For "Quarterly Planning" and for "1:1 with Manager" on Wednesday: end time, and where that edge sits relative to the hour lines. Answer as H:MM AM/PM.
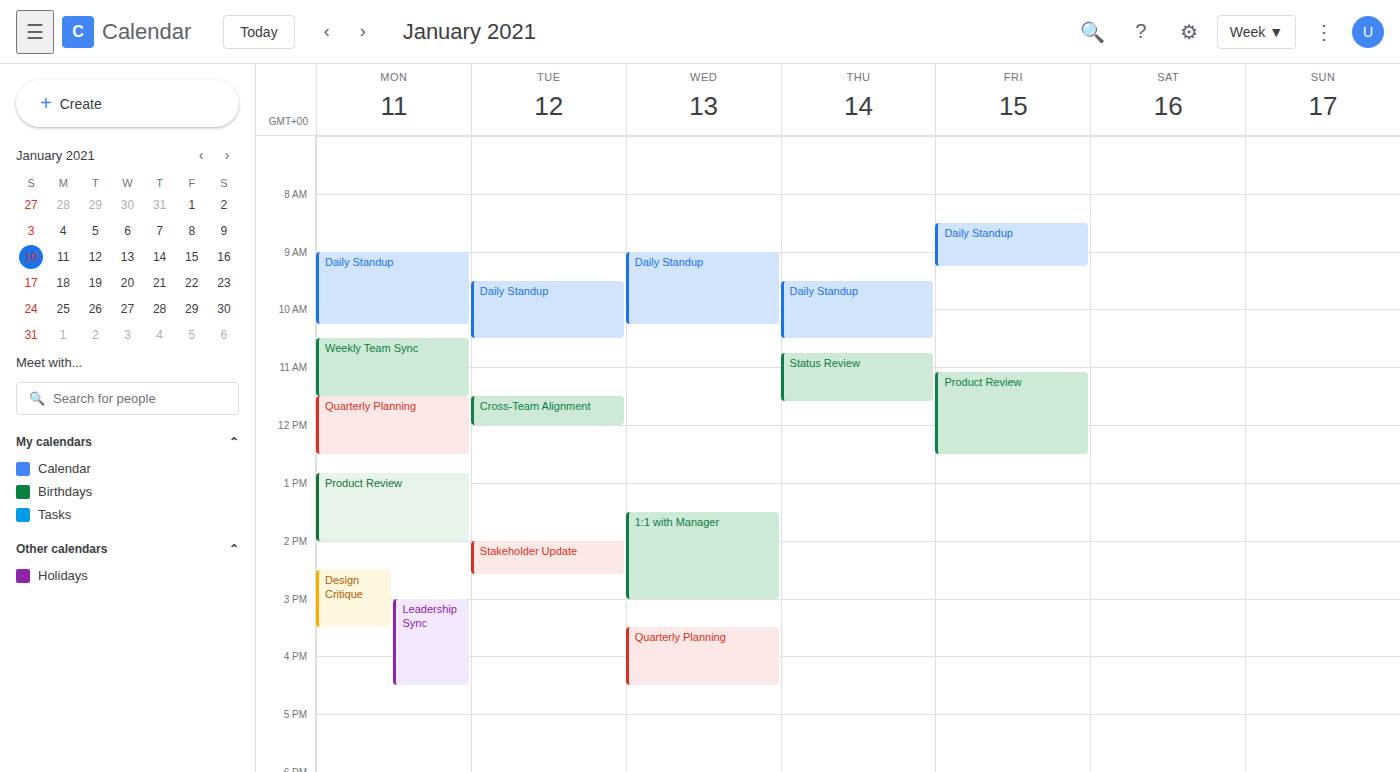
"Quarterly Planning": 4:30 PM, halfway between the 4 PM and 5 PM lines. "1:1 with Manager": 3:00 PM, exactly on the 3 PM line.